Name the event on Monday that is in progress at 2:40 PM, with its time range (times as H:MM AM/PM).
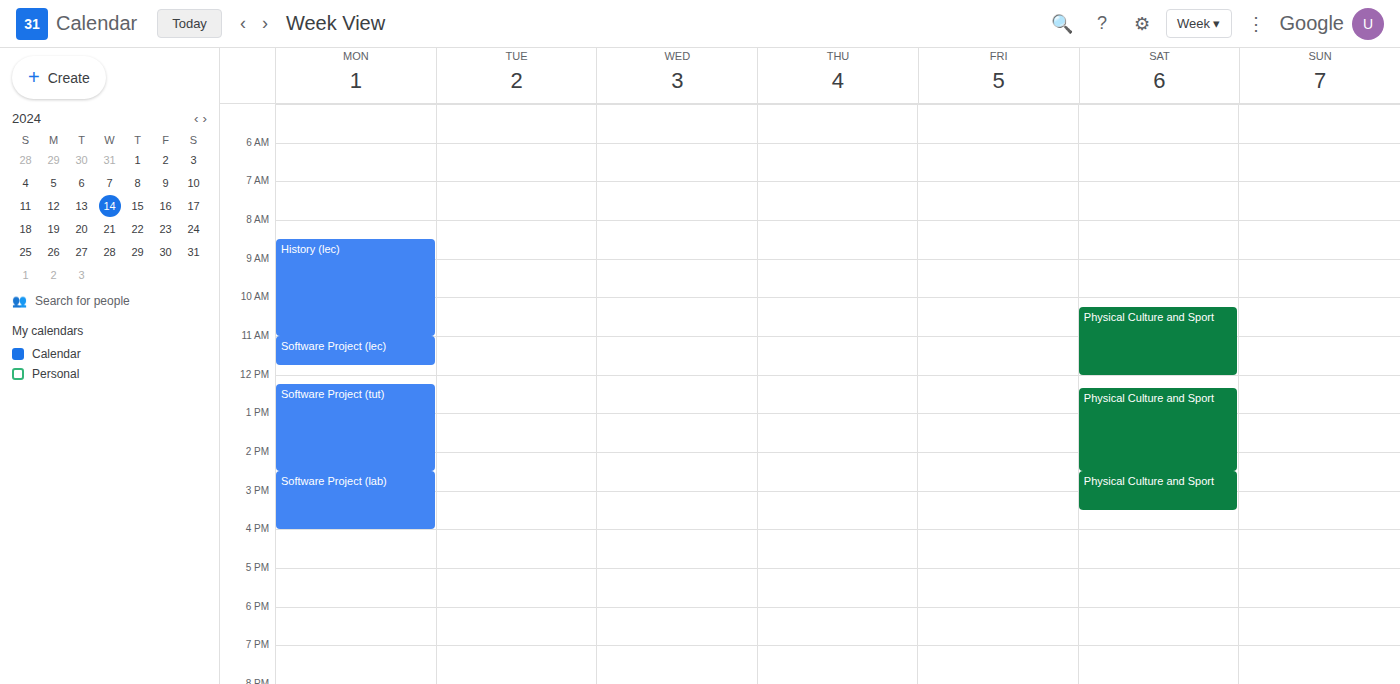
"Software Project (lab)", 2:30 PM to 4:00 PM